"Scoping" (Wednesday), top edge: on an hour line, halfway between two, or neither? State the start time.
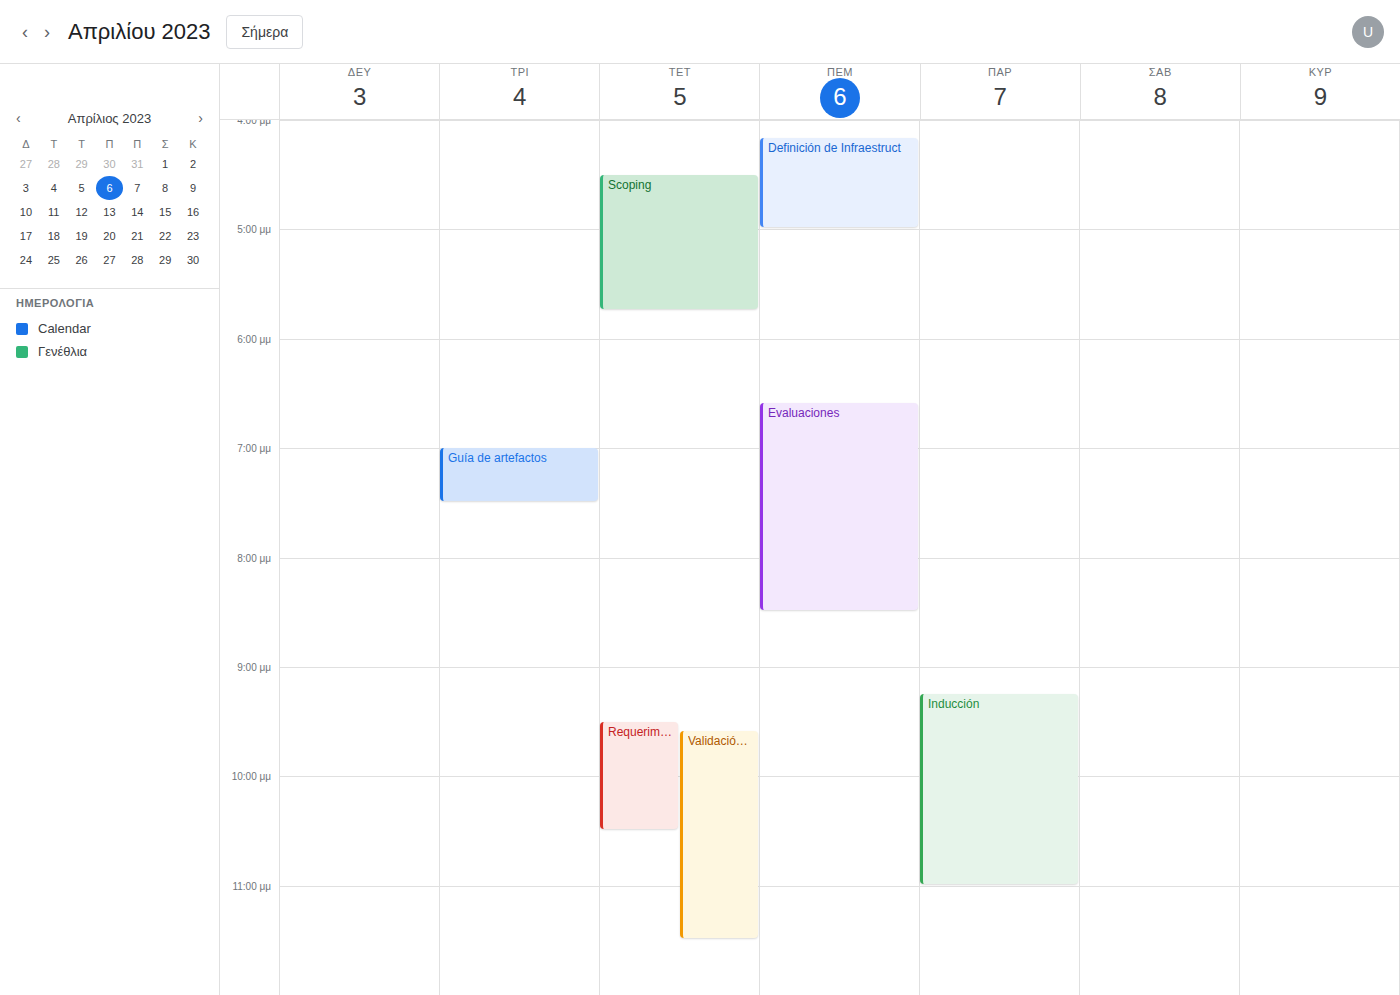
4:30 PM -- halfway between the 4 PM and 5 PM lines.